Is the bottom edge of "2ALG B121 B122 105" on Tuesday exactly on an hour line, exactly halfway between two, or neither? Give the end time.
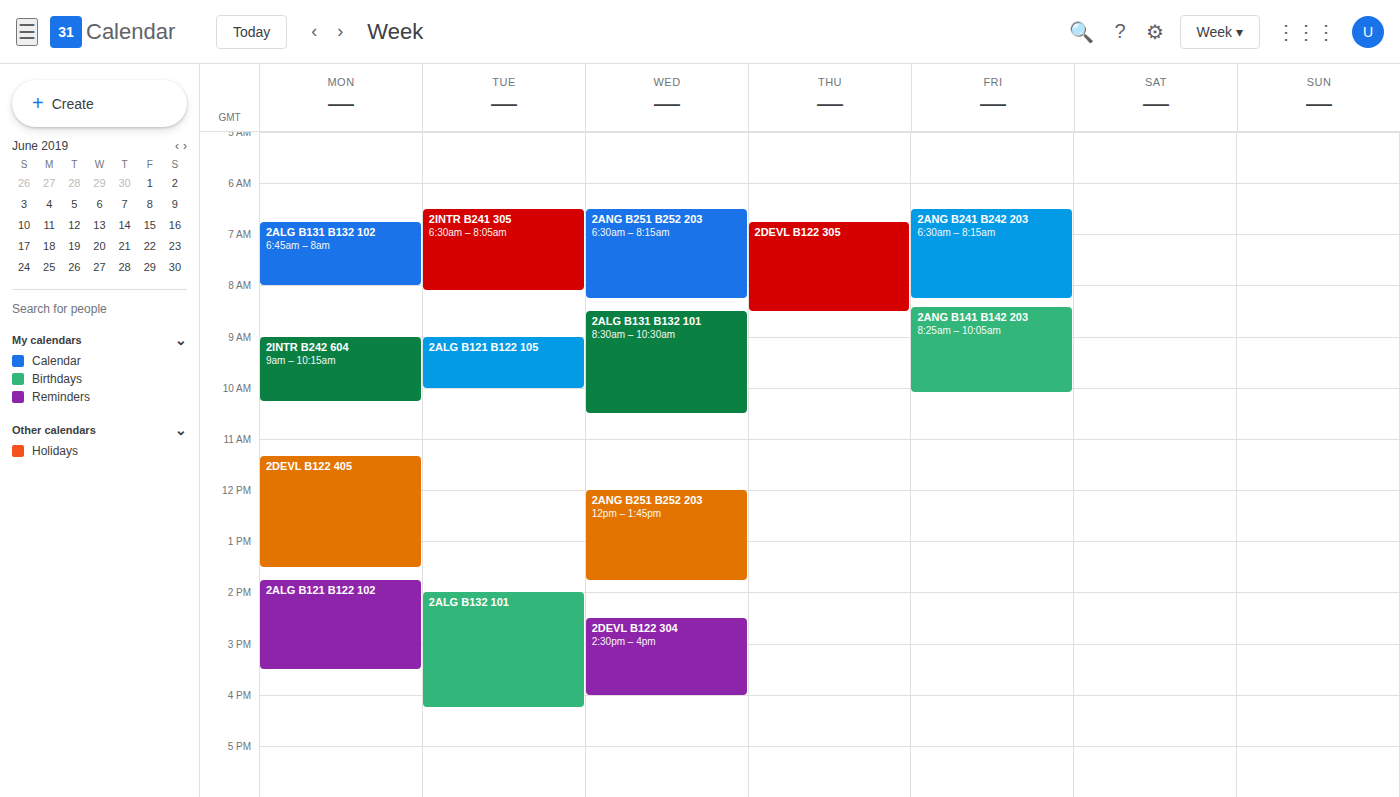
10:00 -- exactly on the 10:00 line.